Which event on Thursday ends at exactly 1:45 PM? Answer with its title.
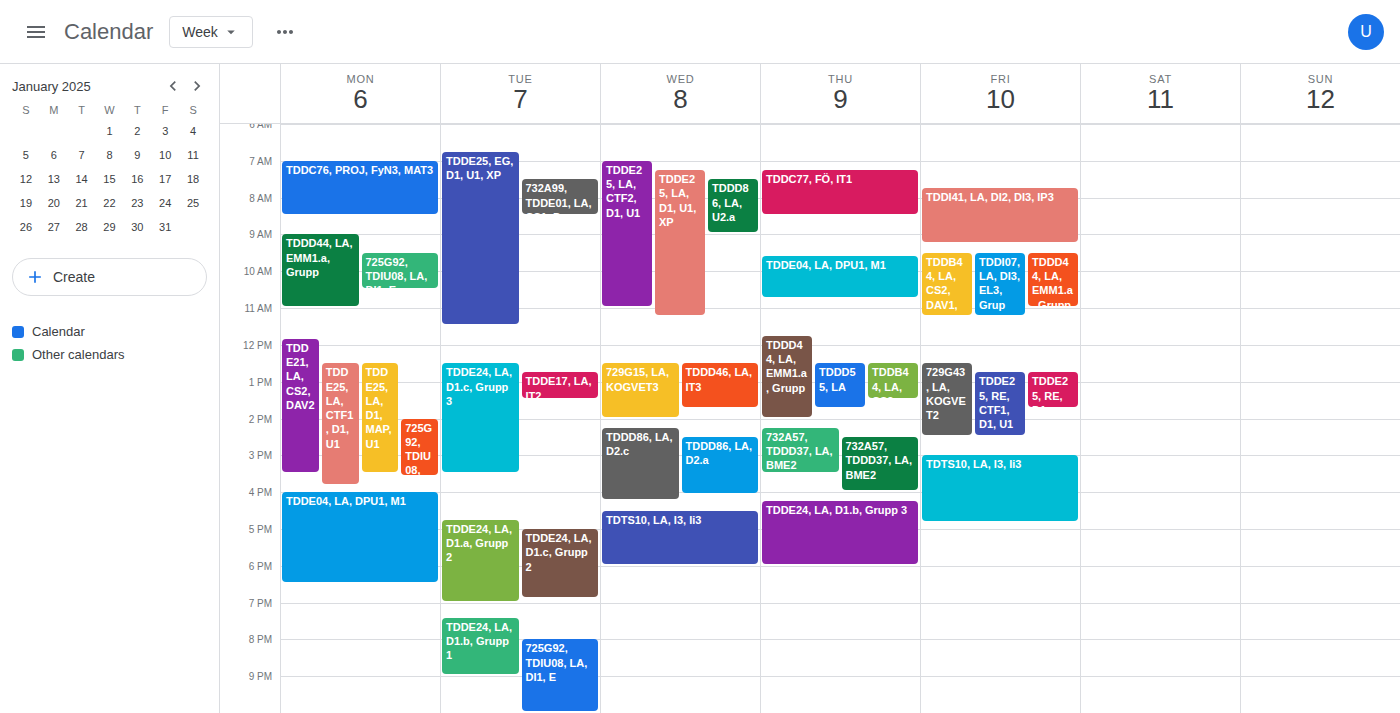
"TDDD55, LA"